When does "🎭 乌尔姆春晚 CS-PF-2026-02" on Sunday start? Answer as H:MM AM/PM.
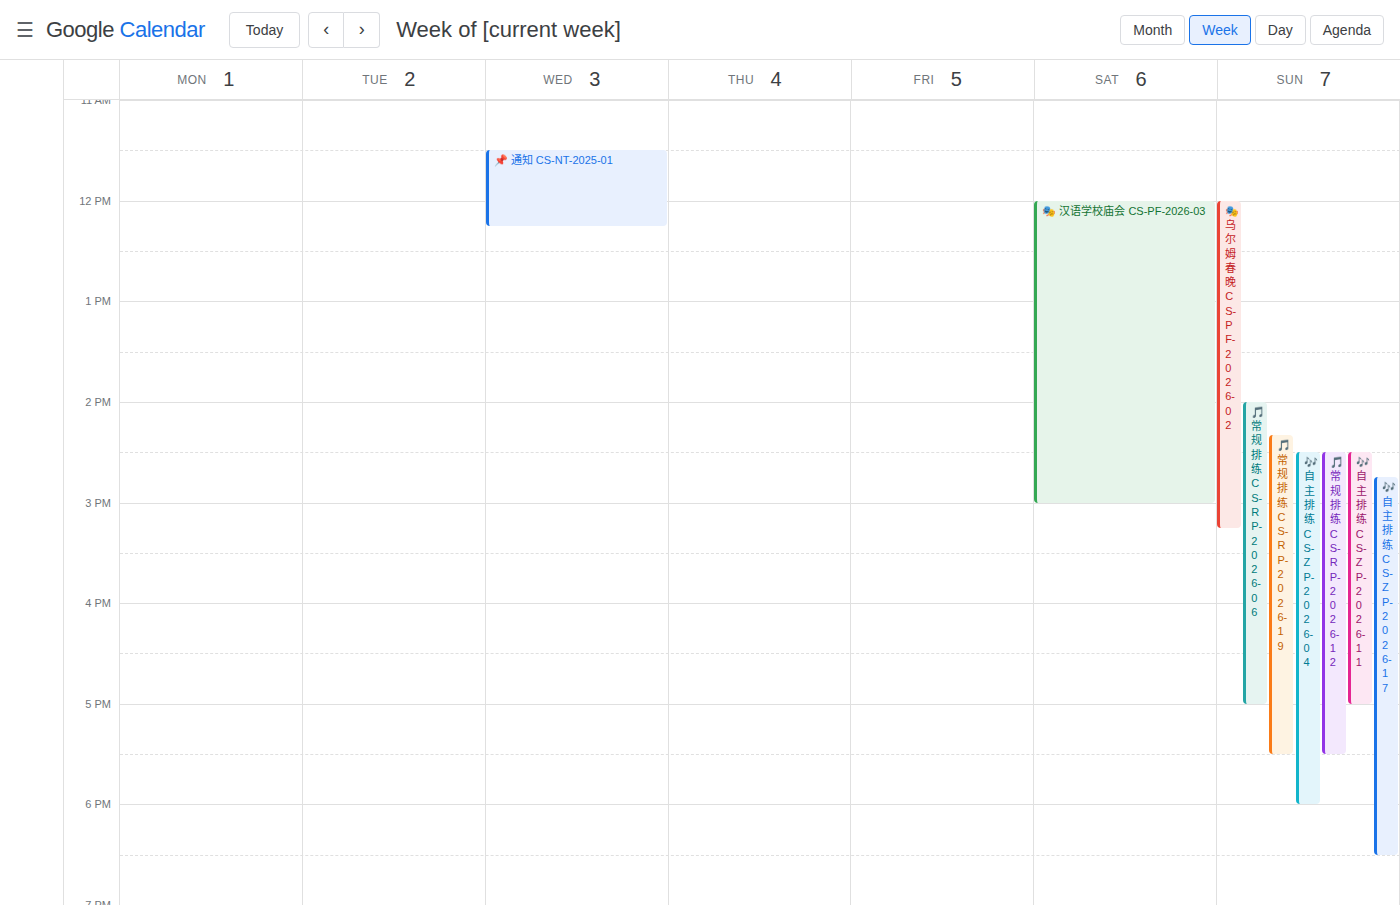
12:00 PM